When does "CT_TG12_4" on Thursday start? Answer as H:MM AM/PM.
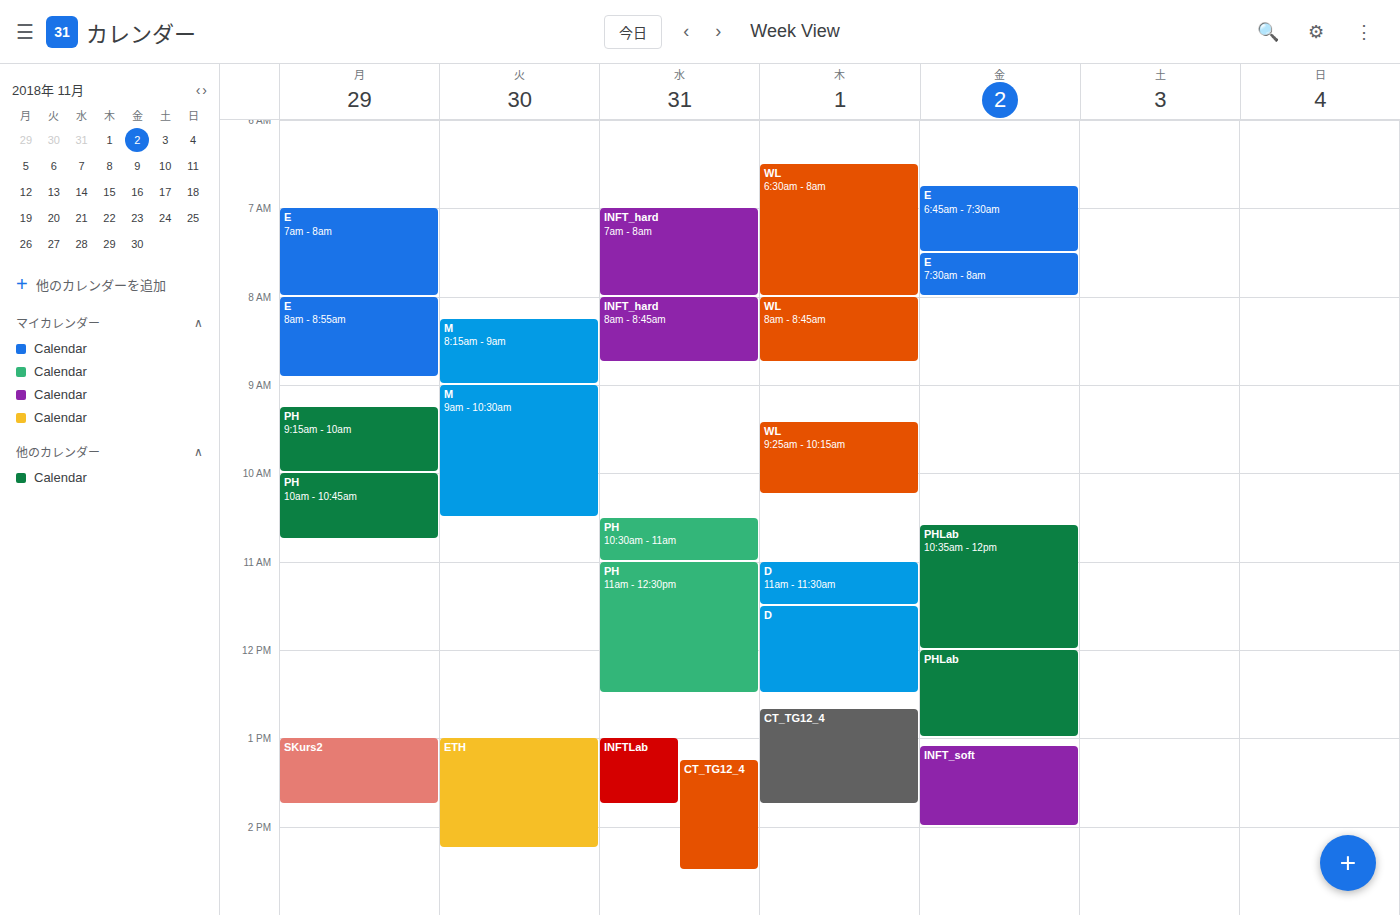
12:40 PM